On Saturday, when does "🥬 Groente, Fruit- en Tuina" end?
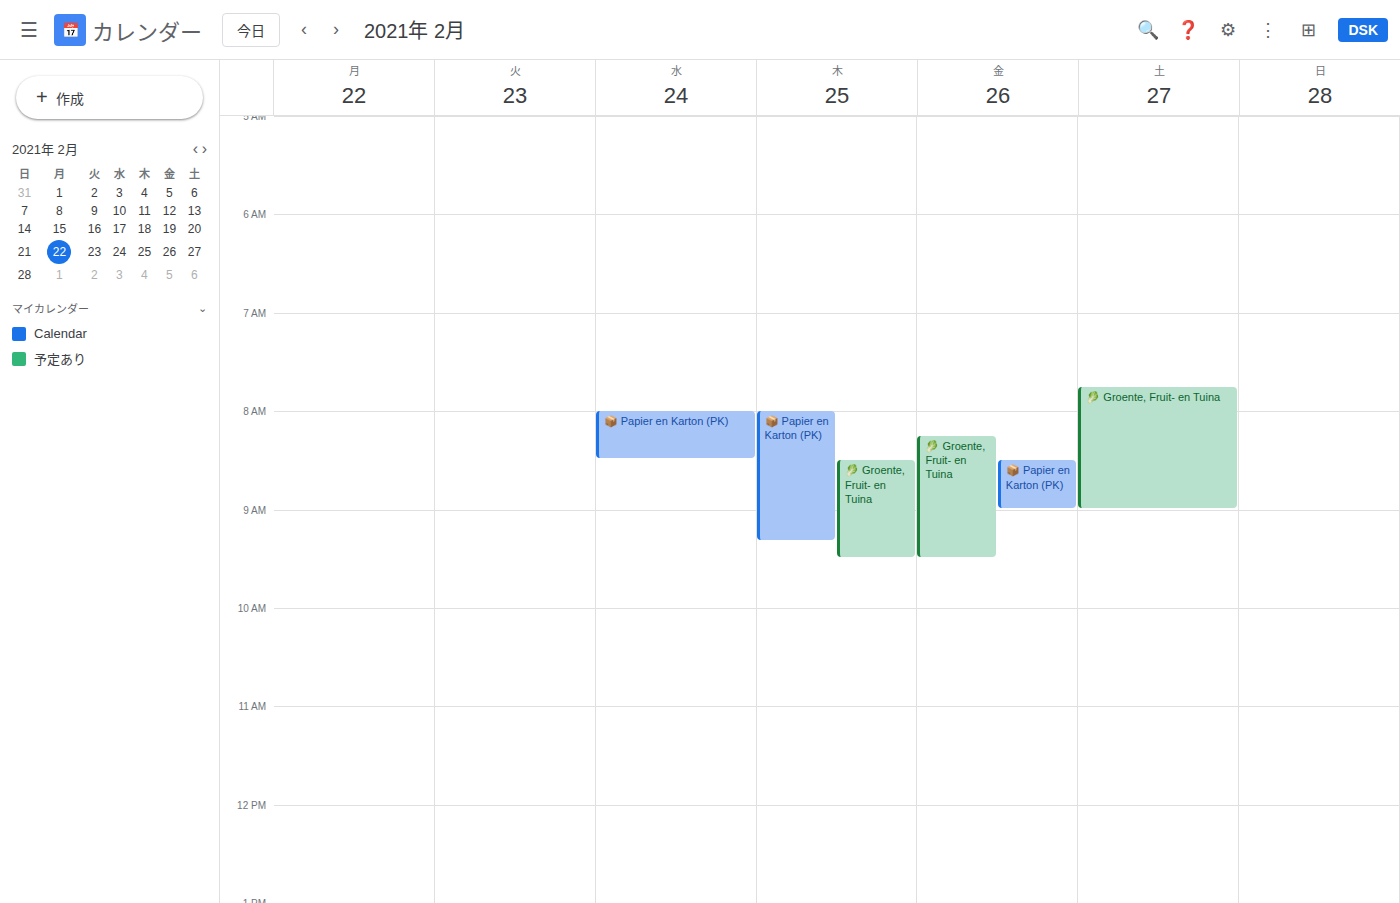
9:00 AM